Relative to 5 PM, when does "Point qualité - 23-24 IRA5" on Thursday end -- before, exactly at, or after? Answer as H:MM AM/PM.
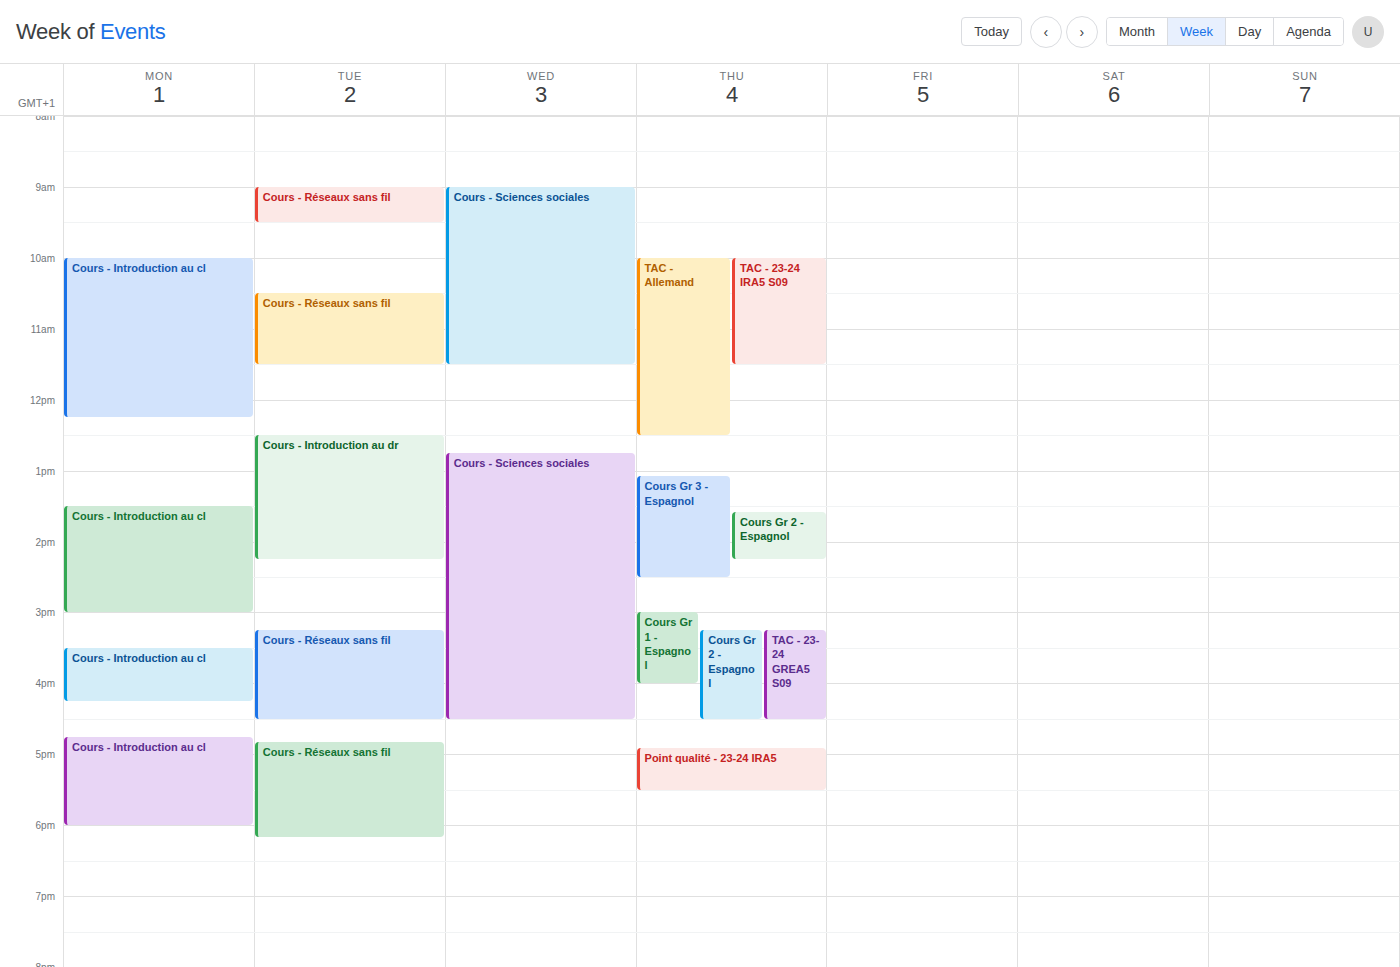
5:30 PM -- after 5 PM, 30 minutes below the 5 PM line.